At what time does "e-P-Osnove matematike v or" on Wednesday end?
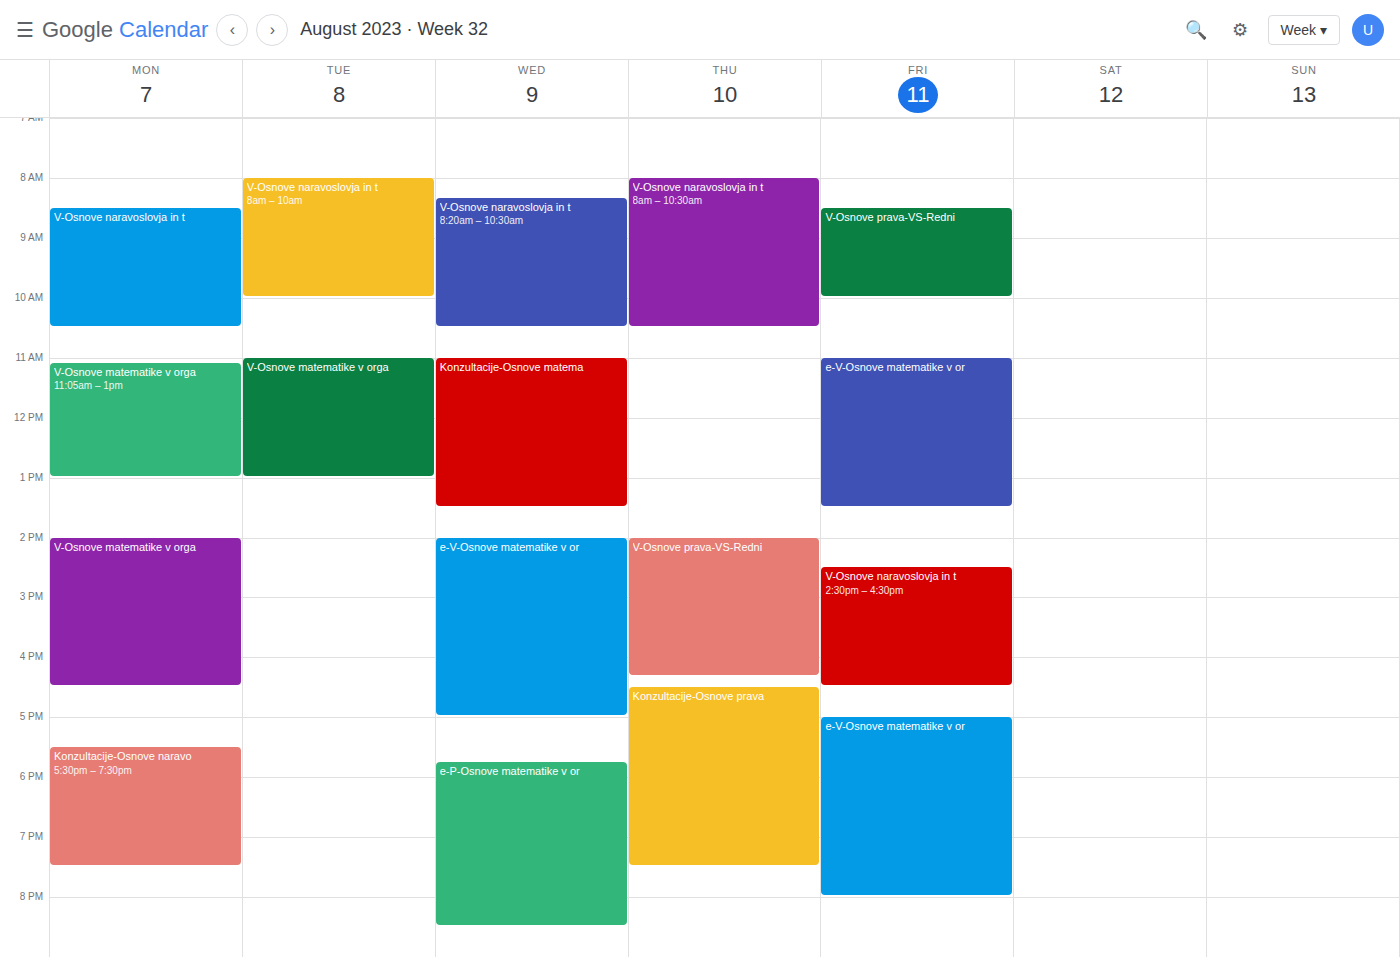
8:30 PM